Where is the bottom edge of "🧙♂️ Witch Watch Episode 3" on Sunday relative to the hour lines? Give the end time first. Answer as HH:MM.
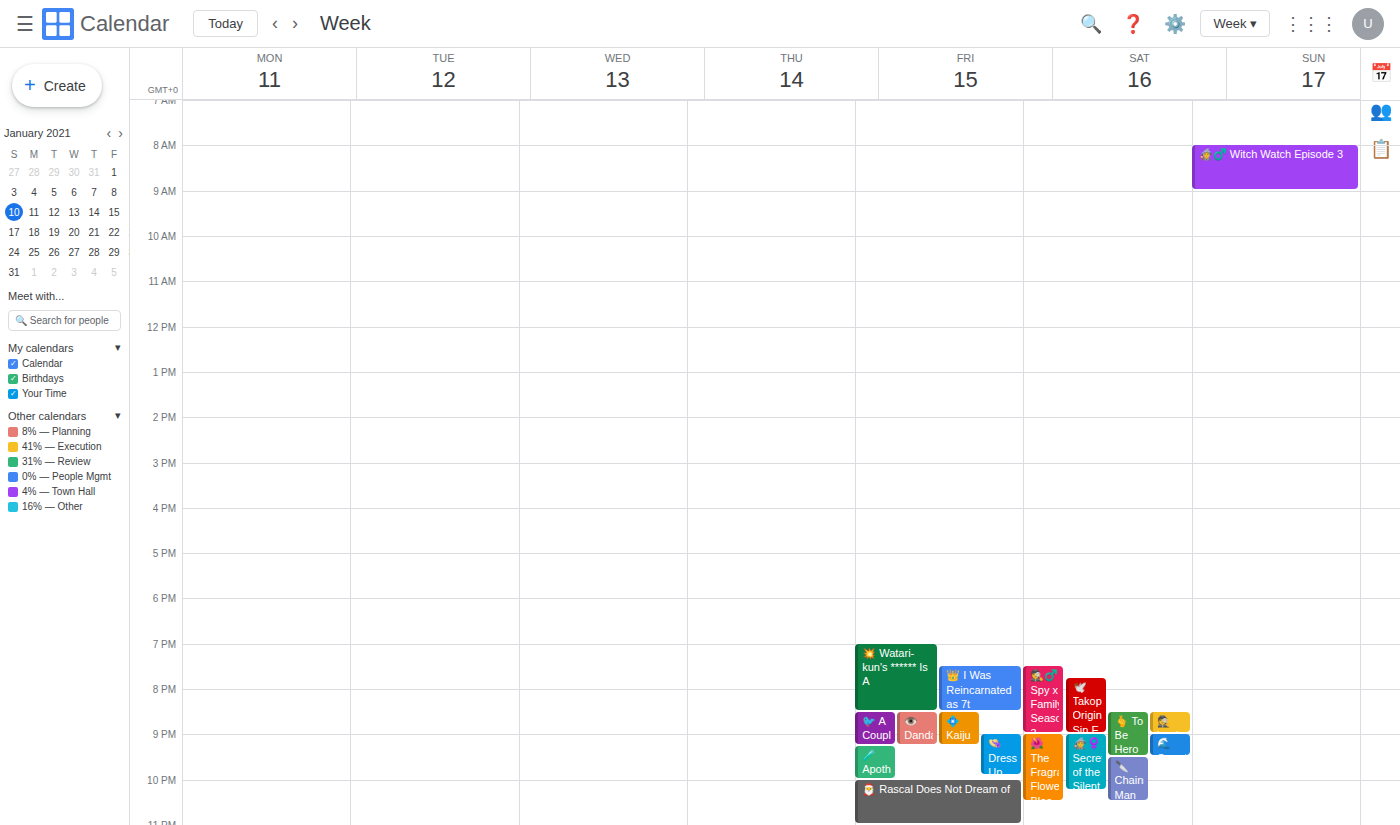
09:00 -- exactly on the 09:00 line.